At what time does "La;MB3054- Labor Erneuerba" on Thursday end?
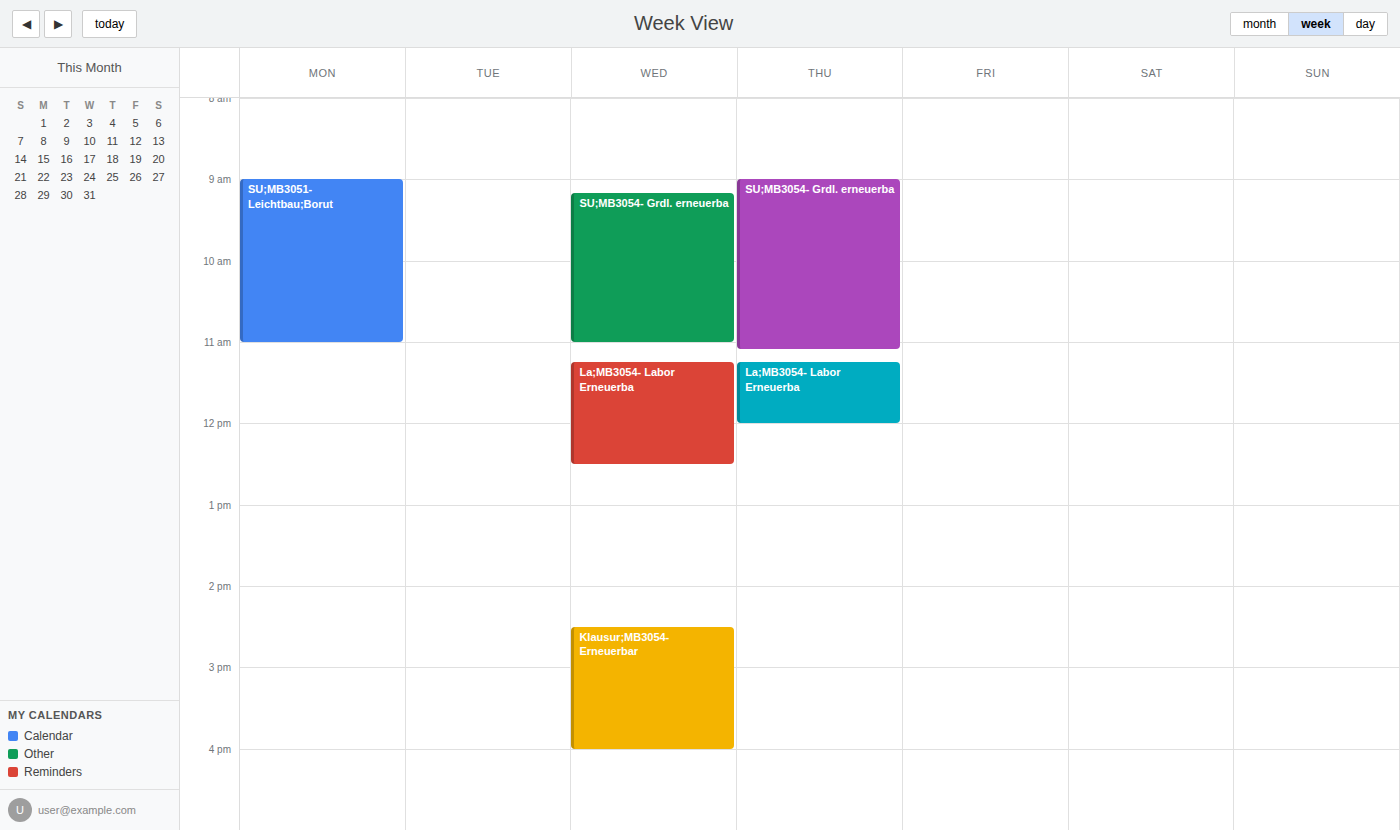
12:00 PM